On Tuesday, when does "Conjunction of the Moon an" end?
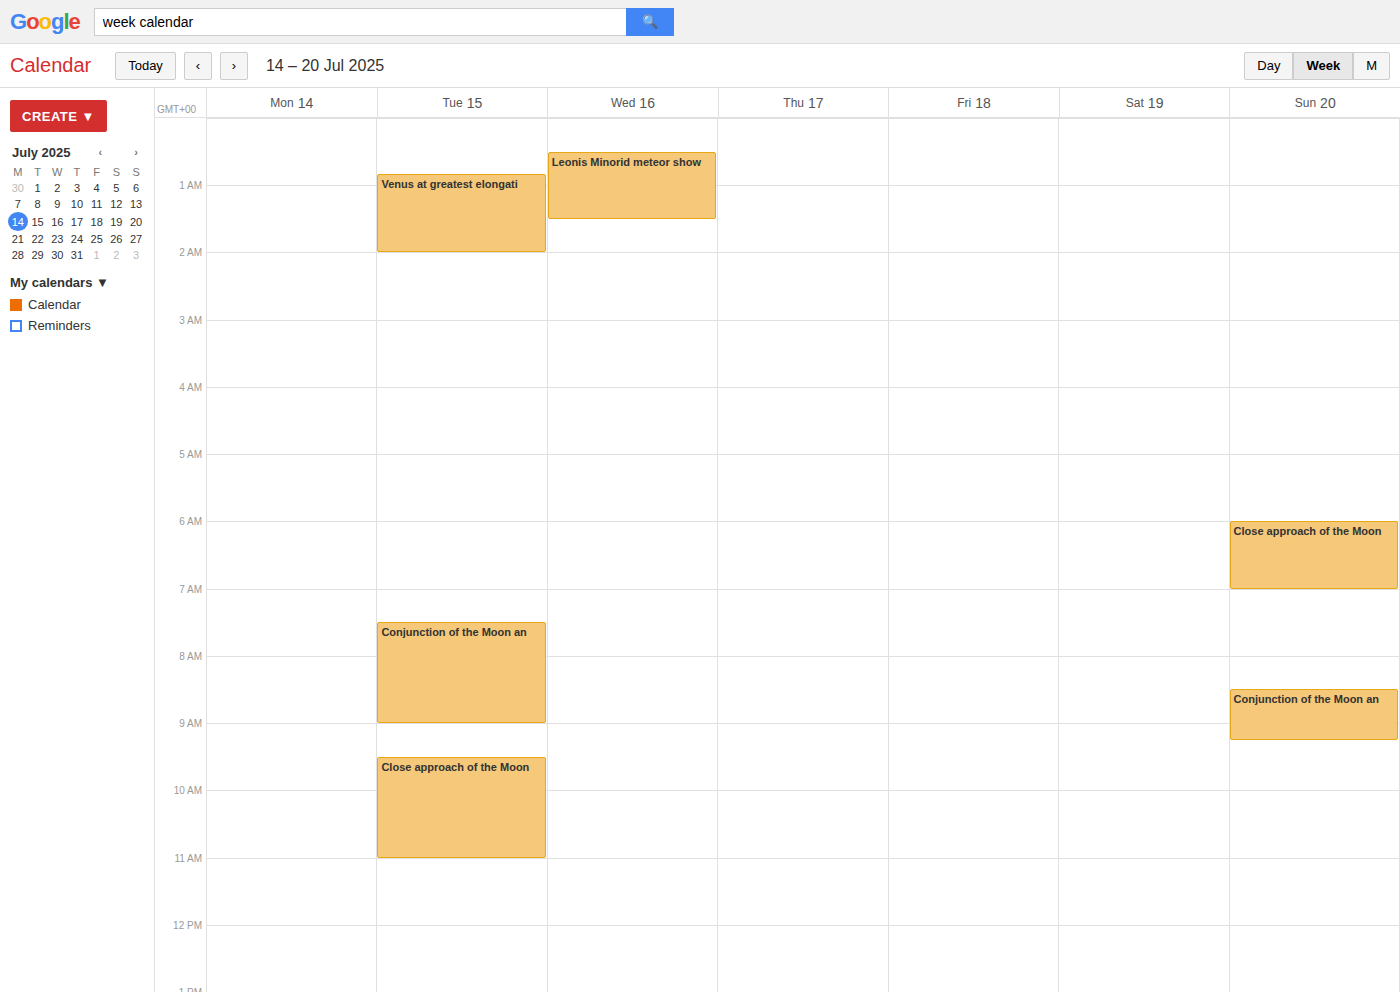
9:00 AM